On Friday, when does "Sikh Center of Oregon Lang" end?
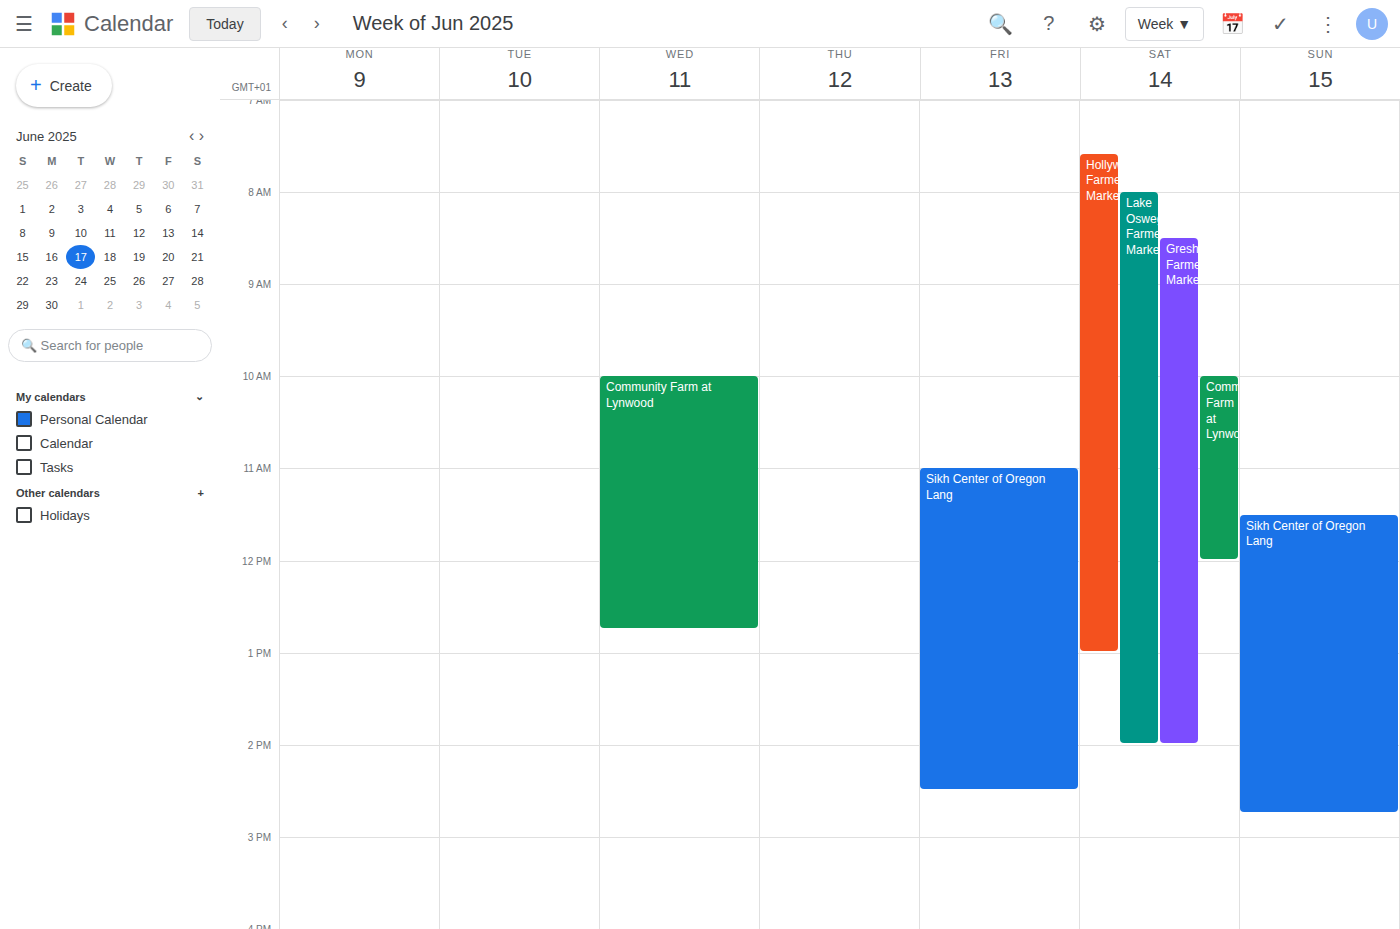
2:30 PM